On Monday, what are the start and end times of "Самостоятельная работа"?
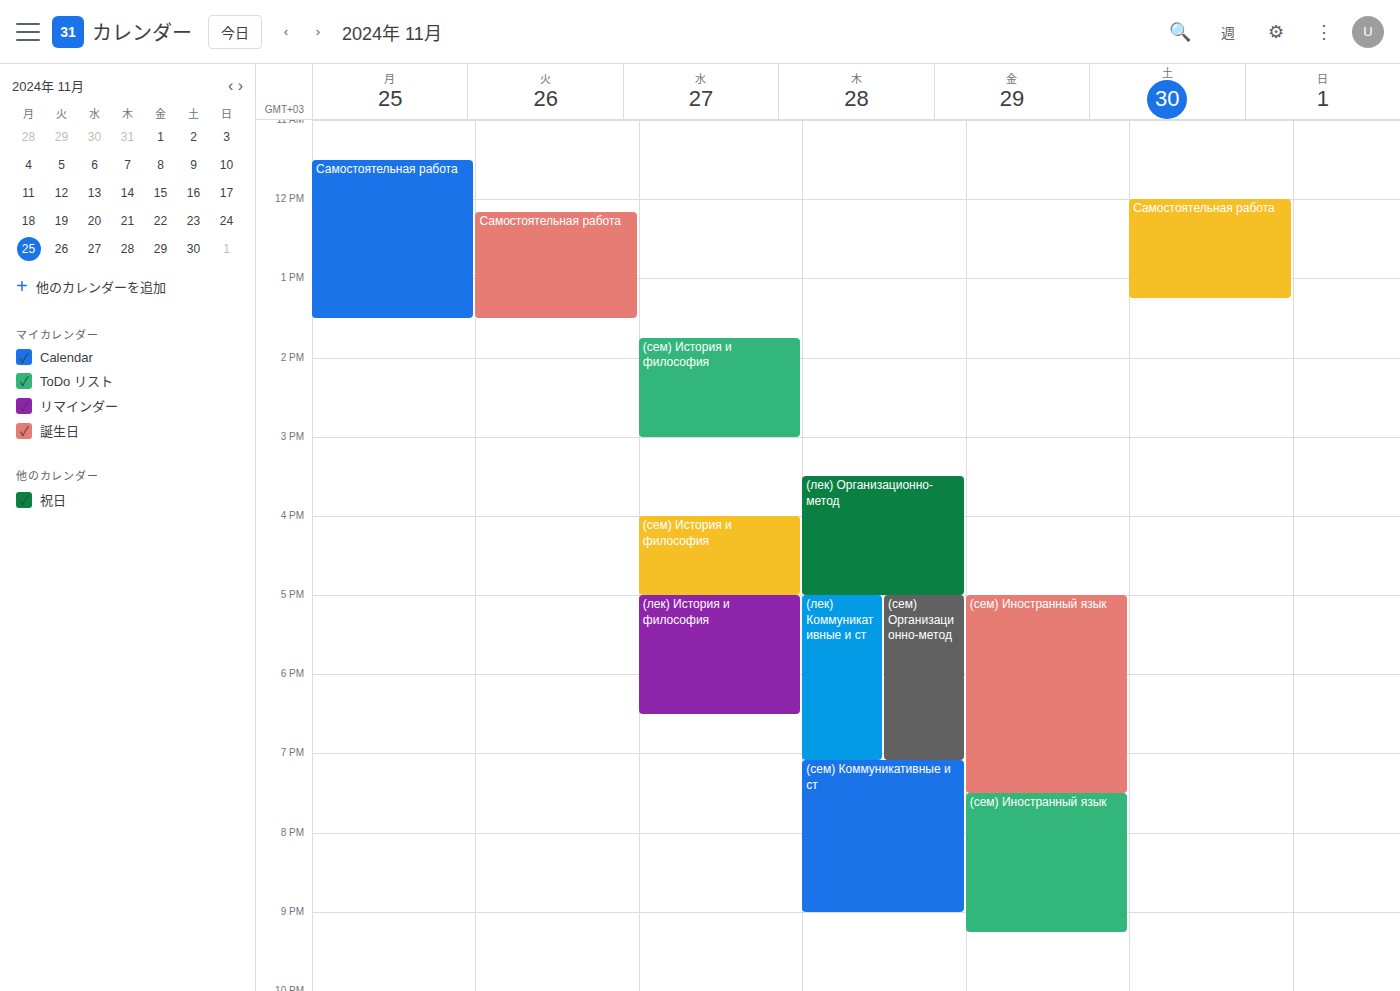
11:30 AM to 1:30 PM